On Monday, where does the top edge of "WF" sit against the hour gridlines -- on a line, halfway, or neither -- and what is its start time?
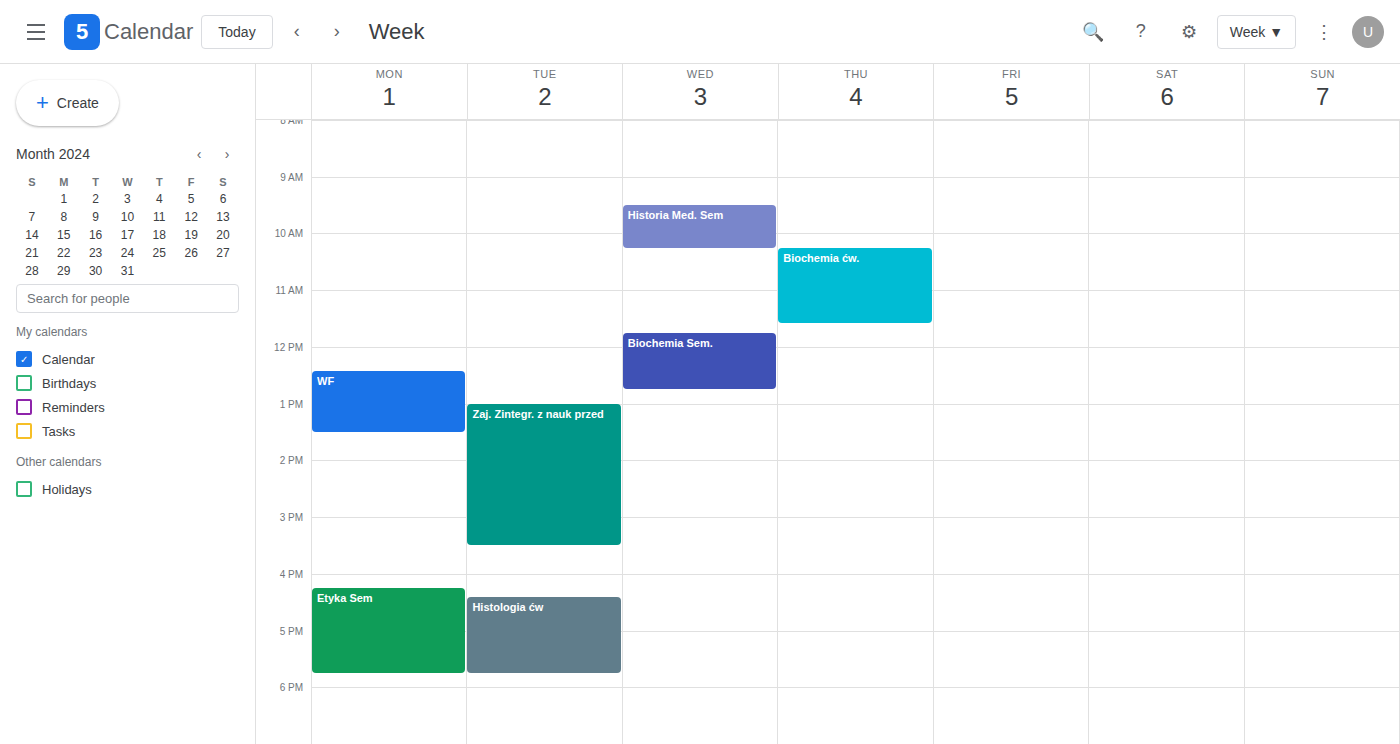
12:25 PM -- neither: 25 minutes below the 12 PM line and 35 minutes above the 1 PM line.